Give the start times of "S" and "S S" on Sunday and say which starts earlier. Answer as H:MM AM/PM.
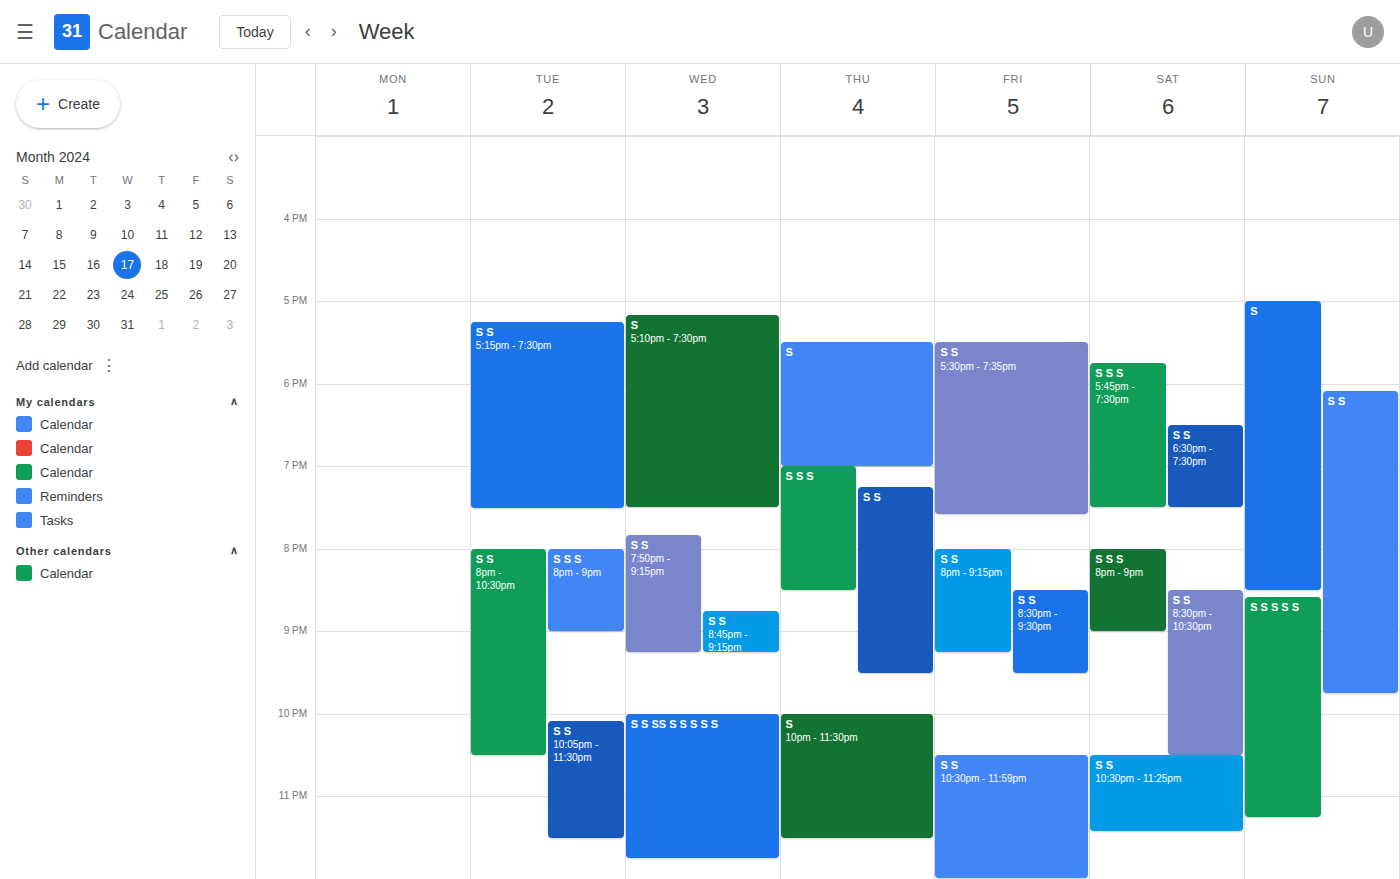
"S" 5:00 PM; "S S" 6:05 PM.